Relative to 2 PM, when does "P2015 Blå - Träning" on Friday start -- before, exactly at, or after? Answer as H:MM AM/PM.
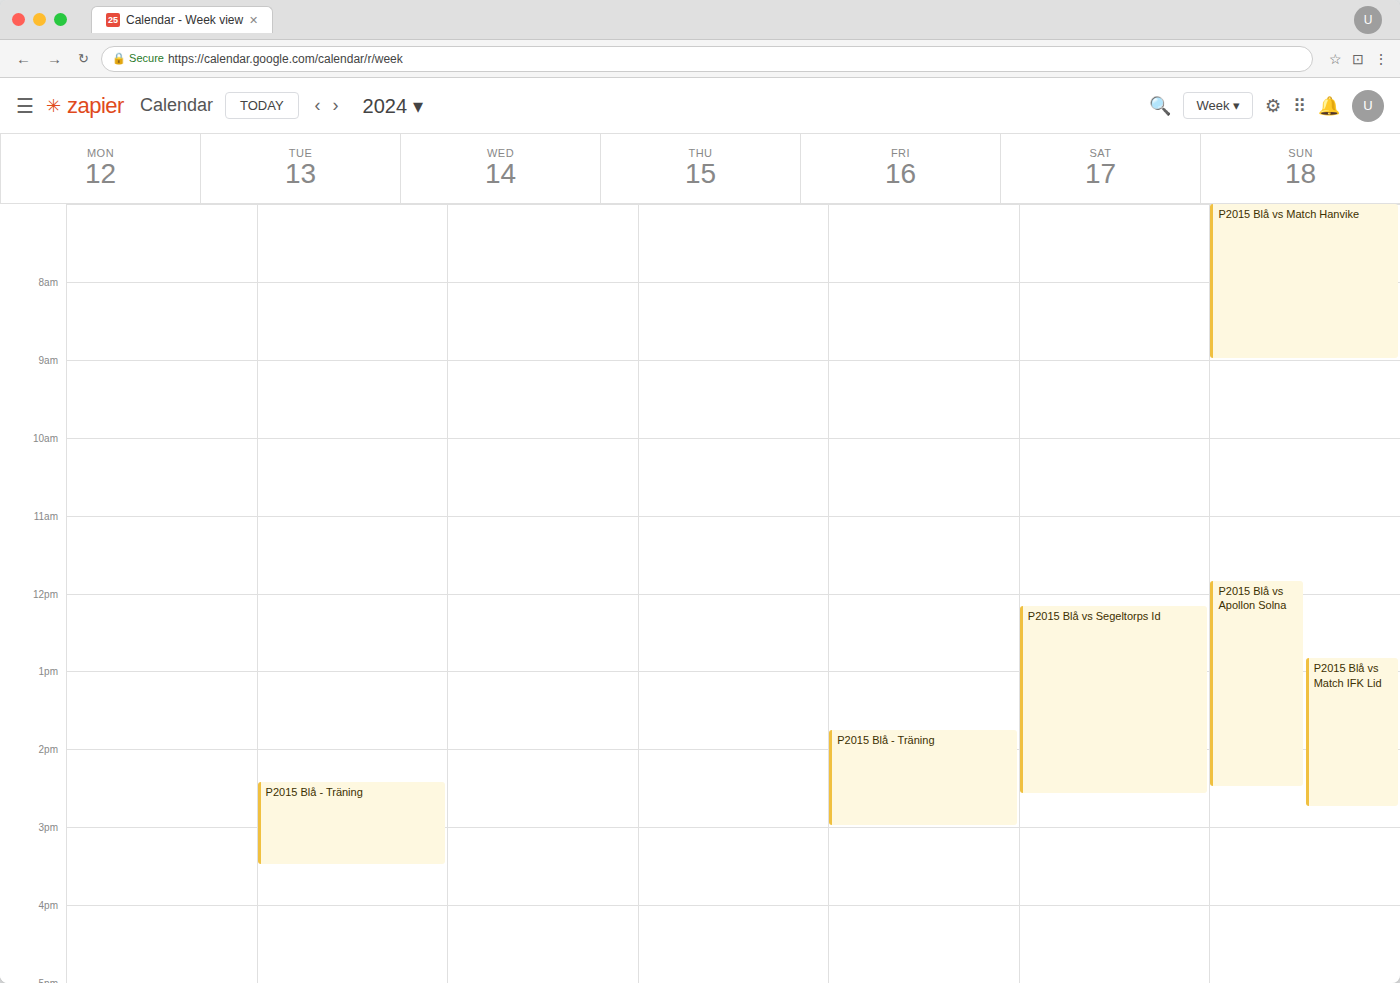
1:45 PM -- before 2 PM, 15 minutes above the 2 PM line.